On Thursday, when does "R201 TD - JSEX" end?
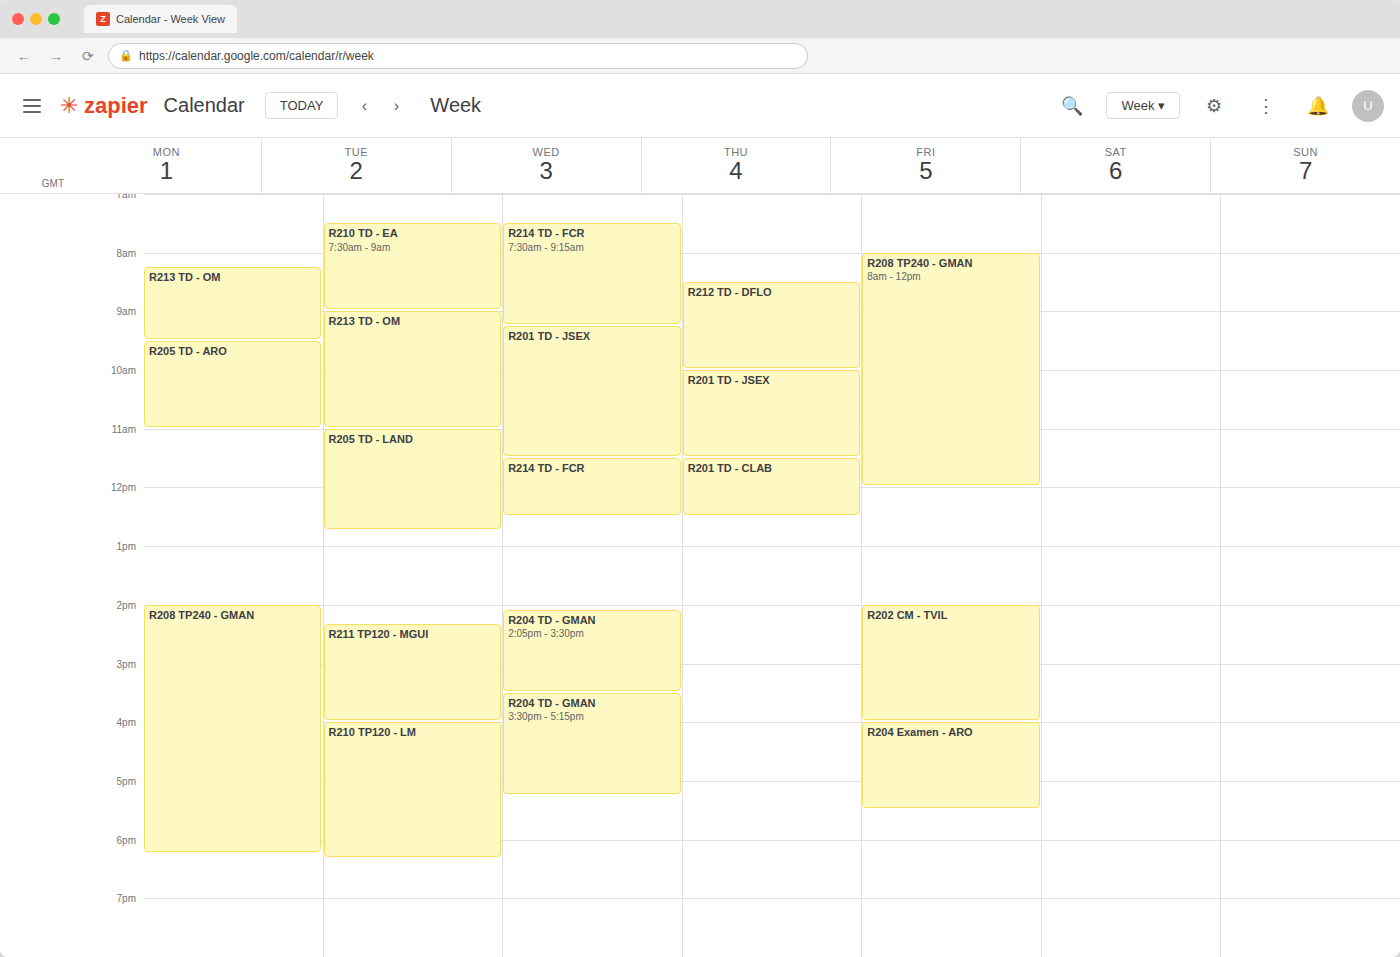
11:30 AM